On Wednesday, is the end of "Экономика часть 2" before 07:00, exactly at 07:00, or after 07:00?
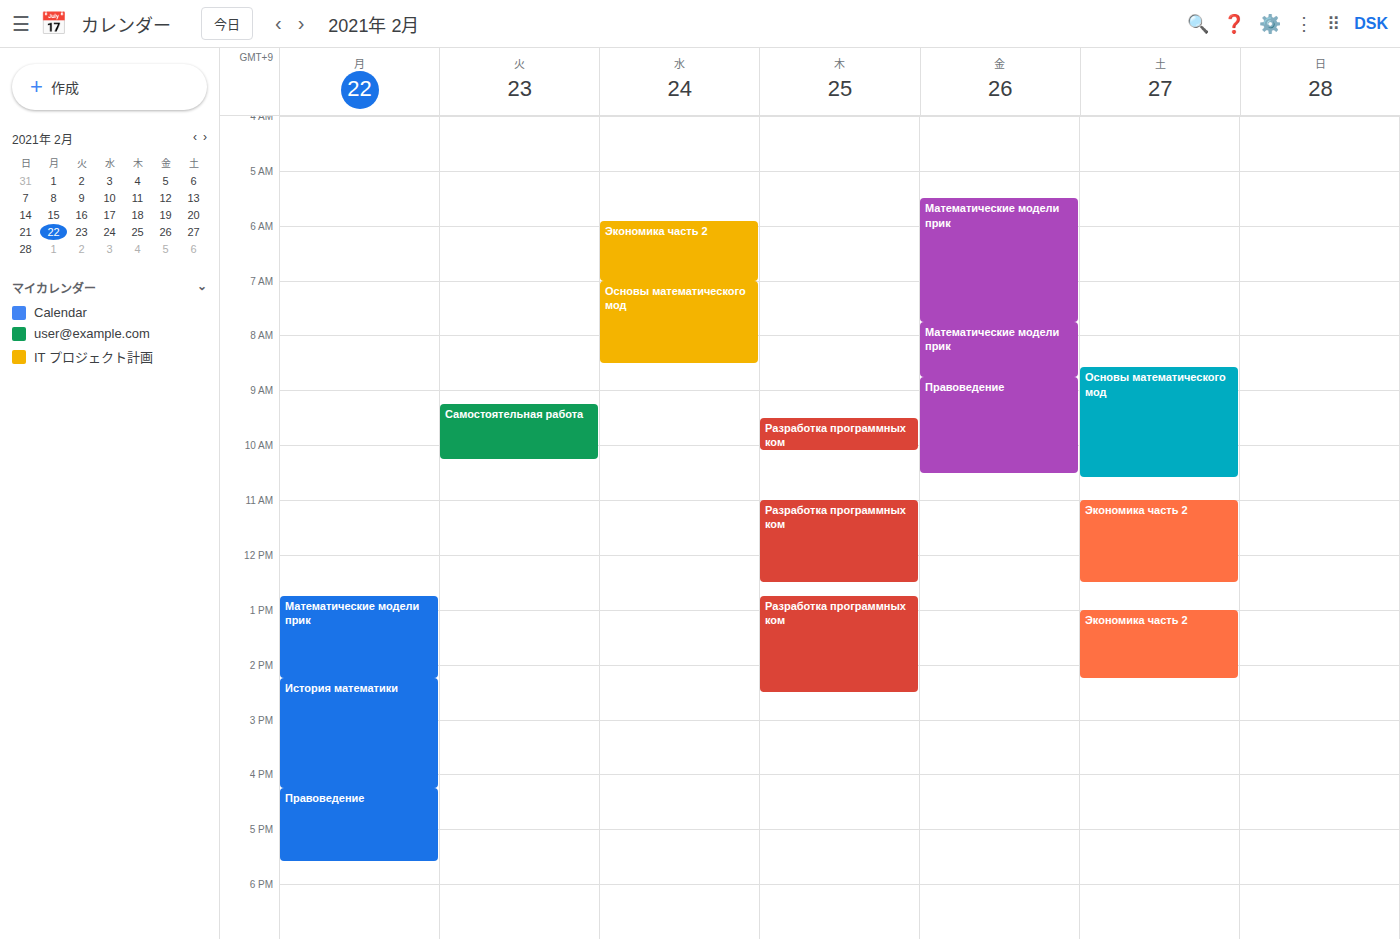
07:00 -- exactly at 07:00, on the 07:00 line.